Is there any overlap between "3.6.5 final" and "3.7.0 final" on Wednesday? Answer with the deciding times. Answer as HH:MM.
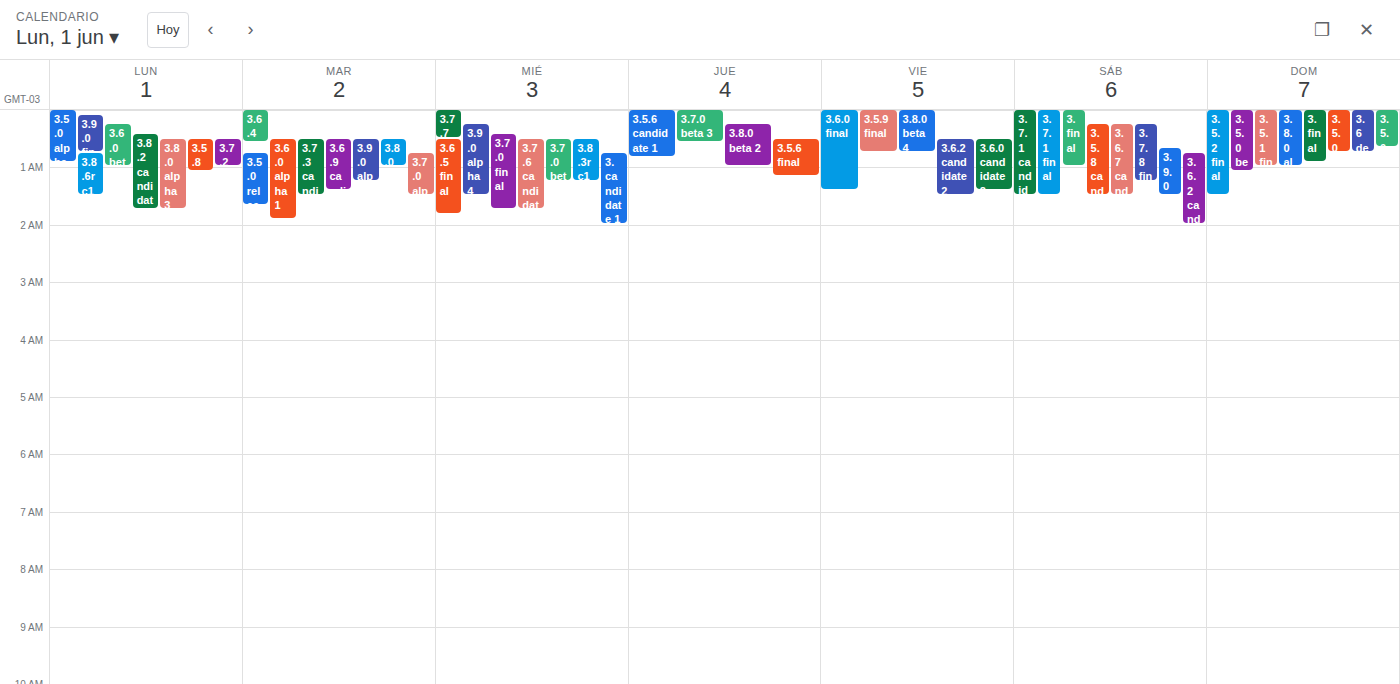
"3.6.5 final" starts at 00:30, before "3.7.0 final" ends at 01:45 -- they overlap.